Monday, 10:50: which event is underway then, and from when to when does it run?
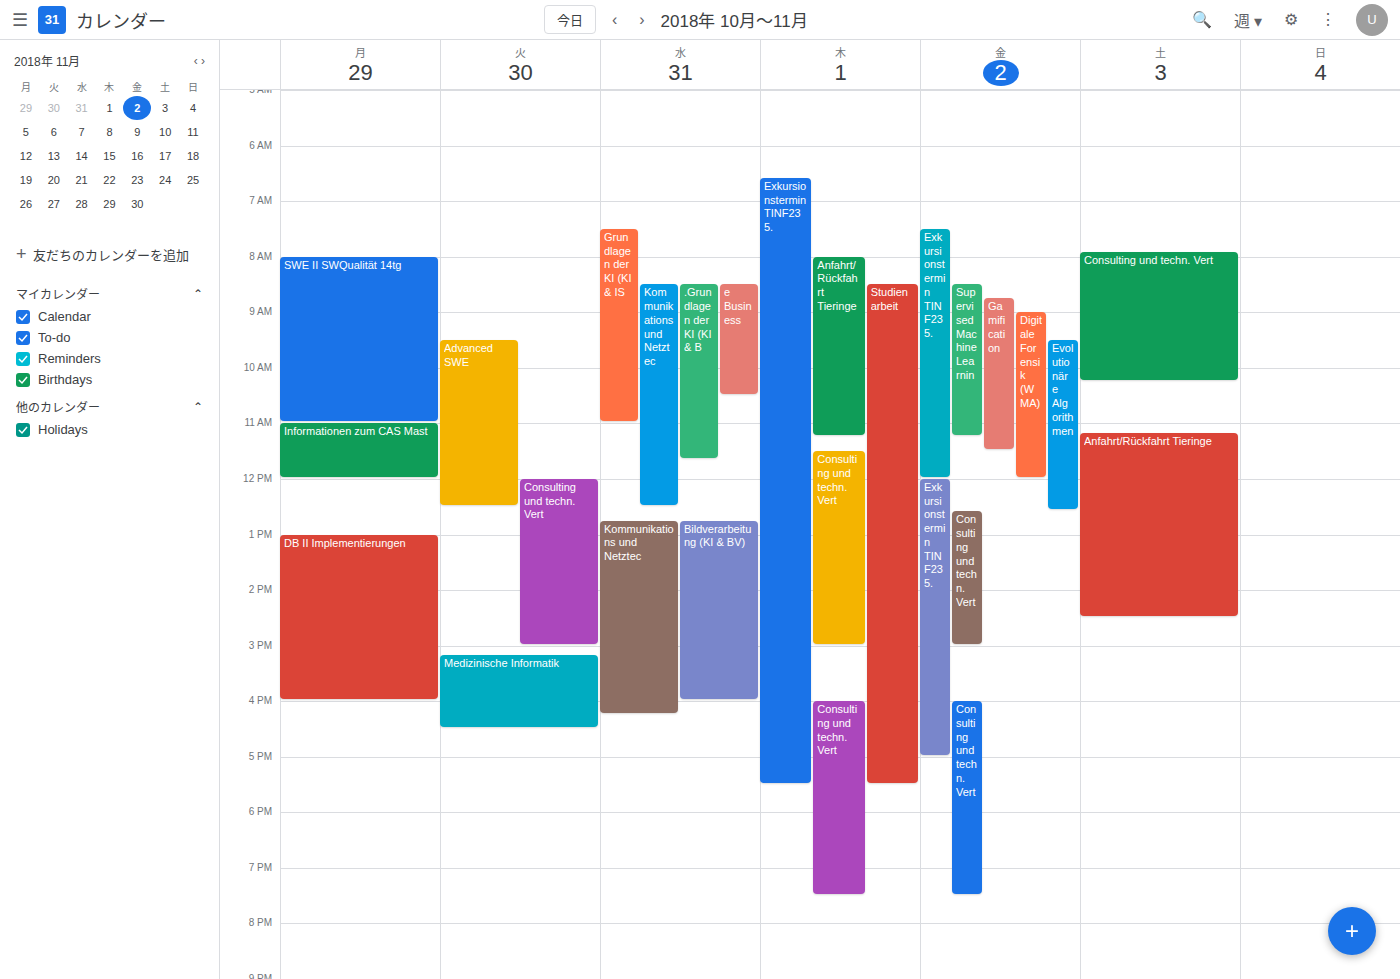
"SWE II SWQualität 14tg", 08:00 to 11:00